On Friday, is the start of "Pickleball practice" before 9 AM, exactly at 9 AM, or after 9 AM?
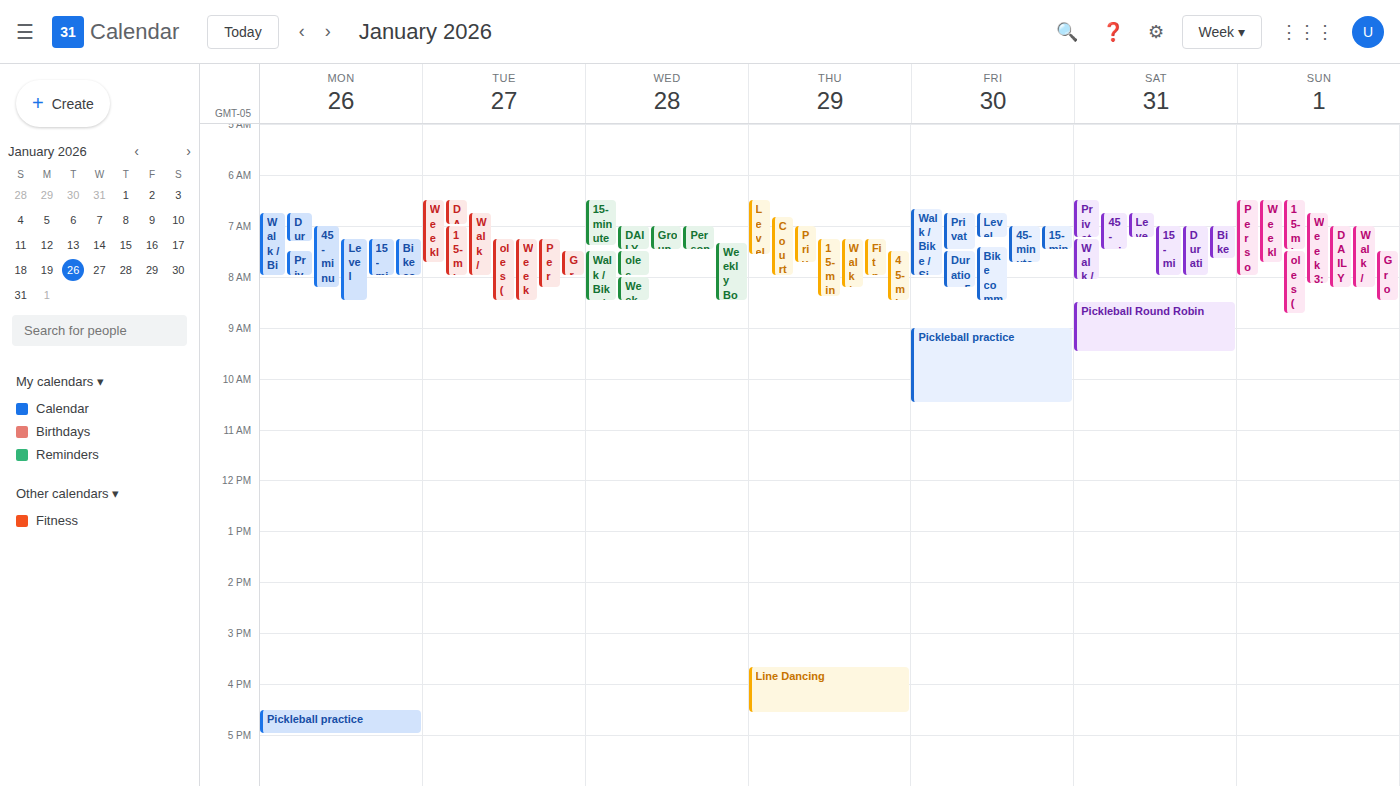
9:00 AM -- exactly at 9 AM, on the 9 AM line.